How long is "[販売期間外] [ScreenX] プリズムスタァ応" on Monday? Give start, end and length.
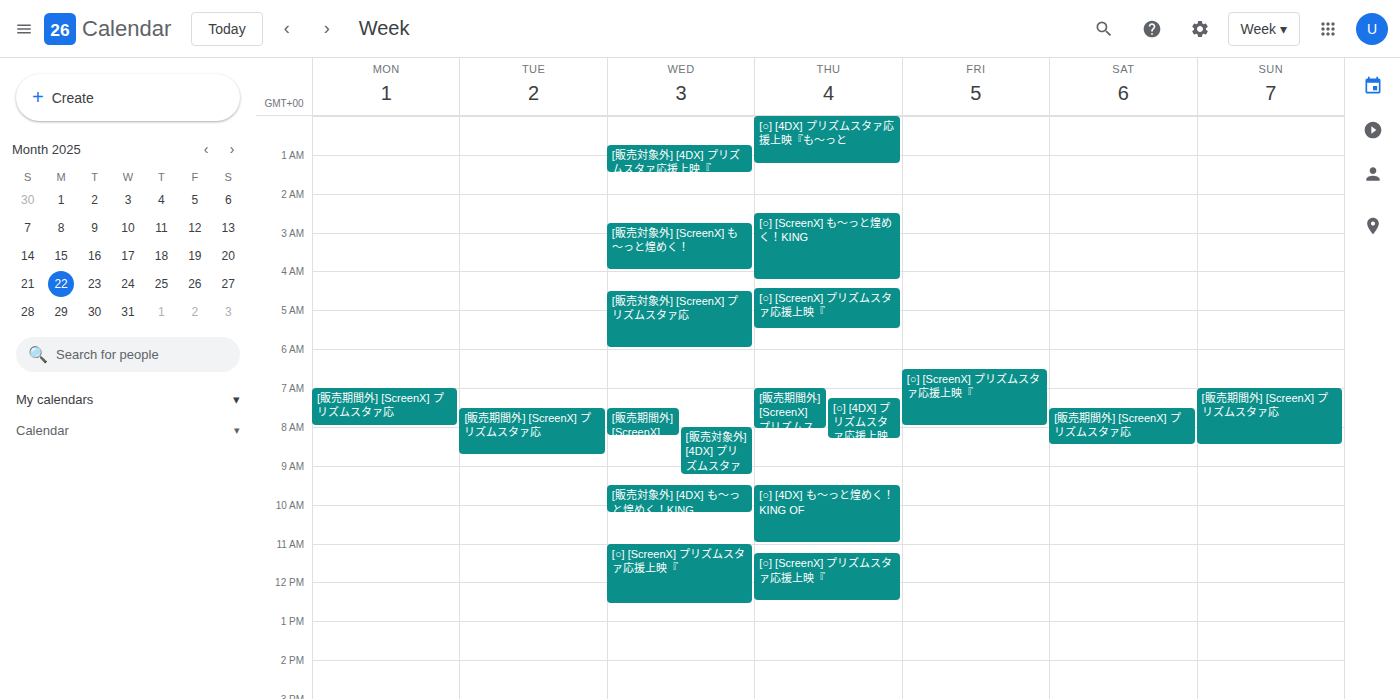
7:00 AM to 8:00 AM, 1 hour